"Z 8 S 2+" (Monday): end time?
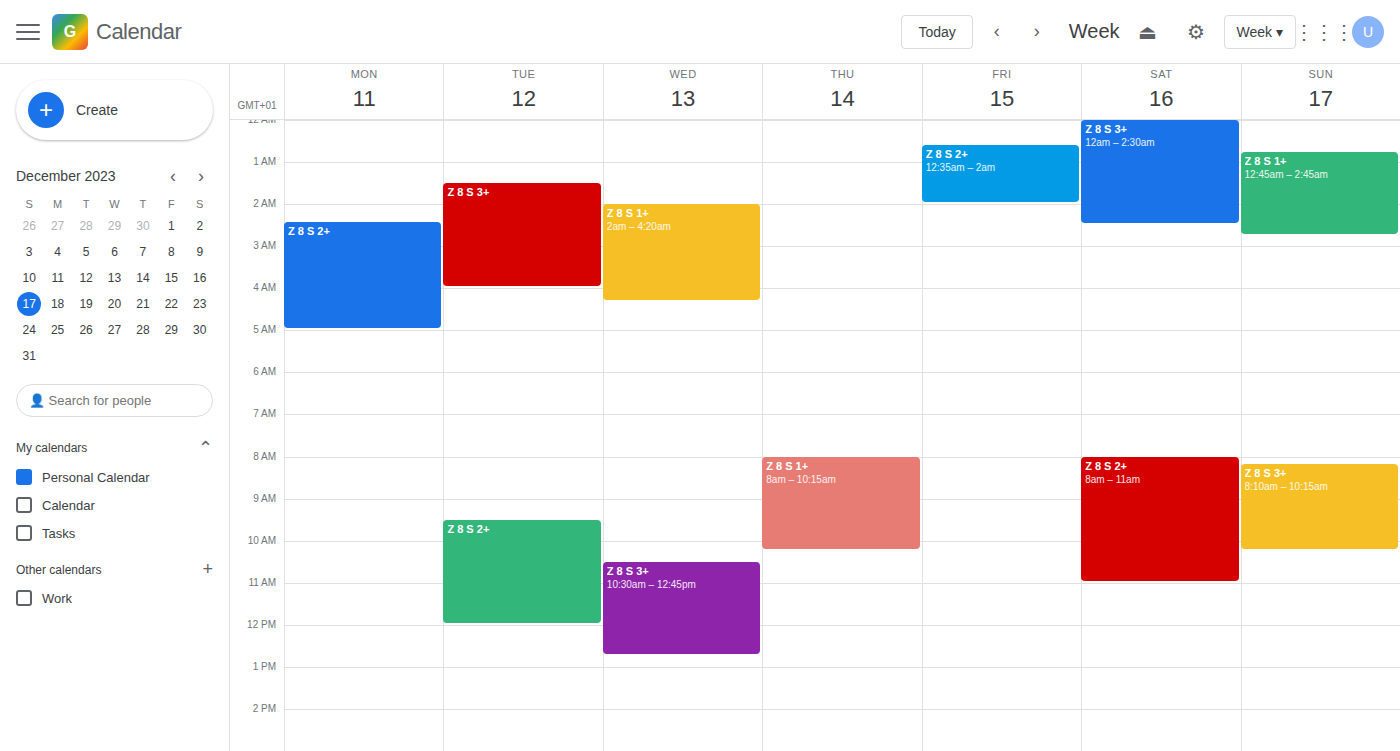
5:00 AM